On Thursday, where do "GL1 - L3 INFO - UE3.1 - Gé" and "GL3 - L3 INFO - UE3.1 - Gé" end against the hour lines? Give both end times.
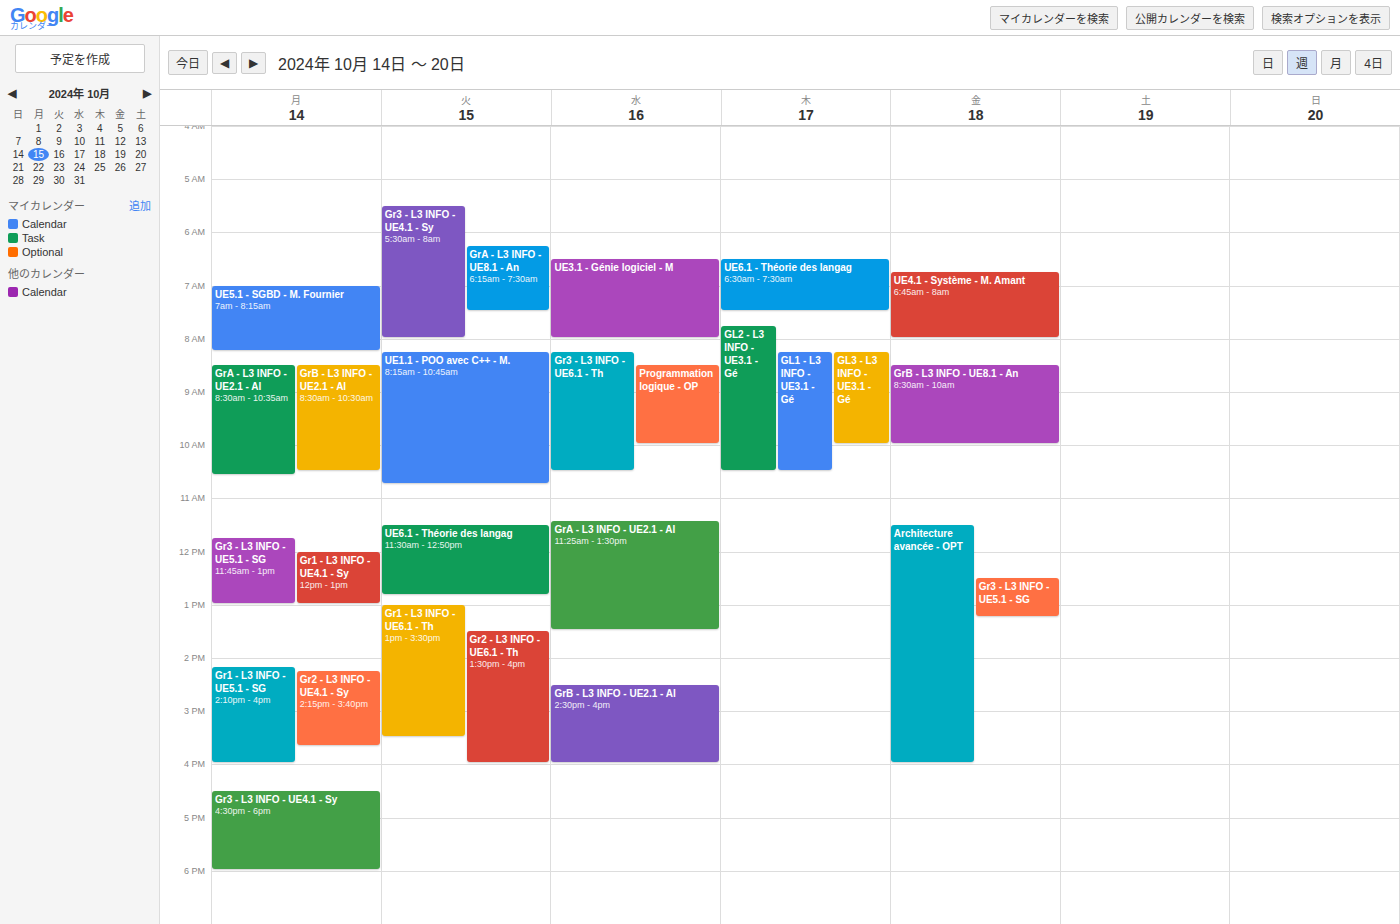
"GL1 - L3 INFO - UE3.1 - Gé": 10:30 AM, halfway between the 10 AM and 11 AM lines. "GL3 - L3 INFO - UE3.1 - Gé": 10:00 AM, exactly on the 10 AM line.